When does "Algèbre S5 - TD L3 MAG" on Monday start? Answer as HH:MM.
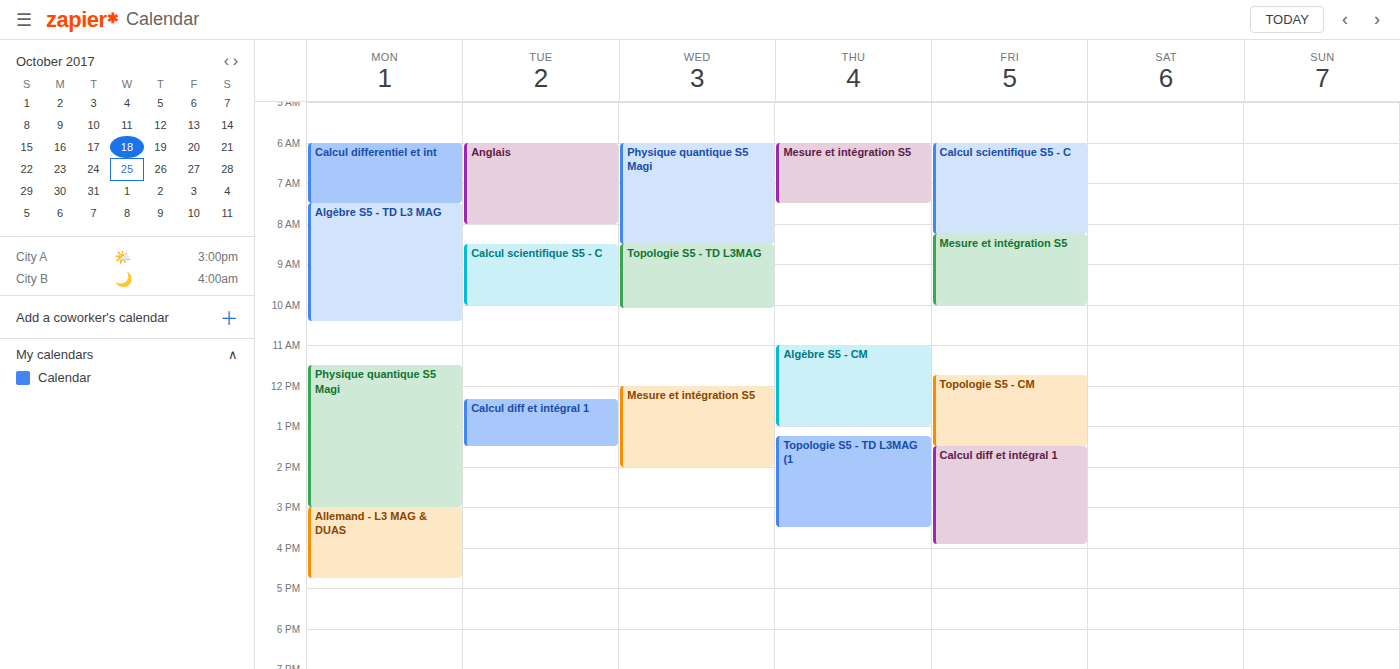
07:30